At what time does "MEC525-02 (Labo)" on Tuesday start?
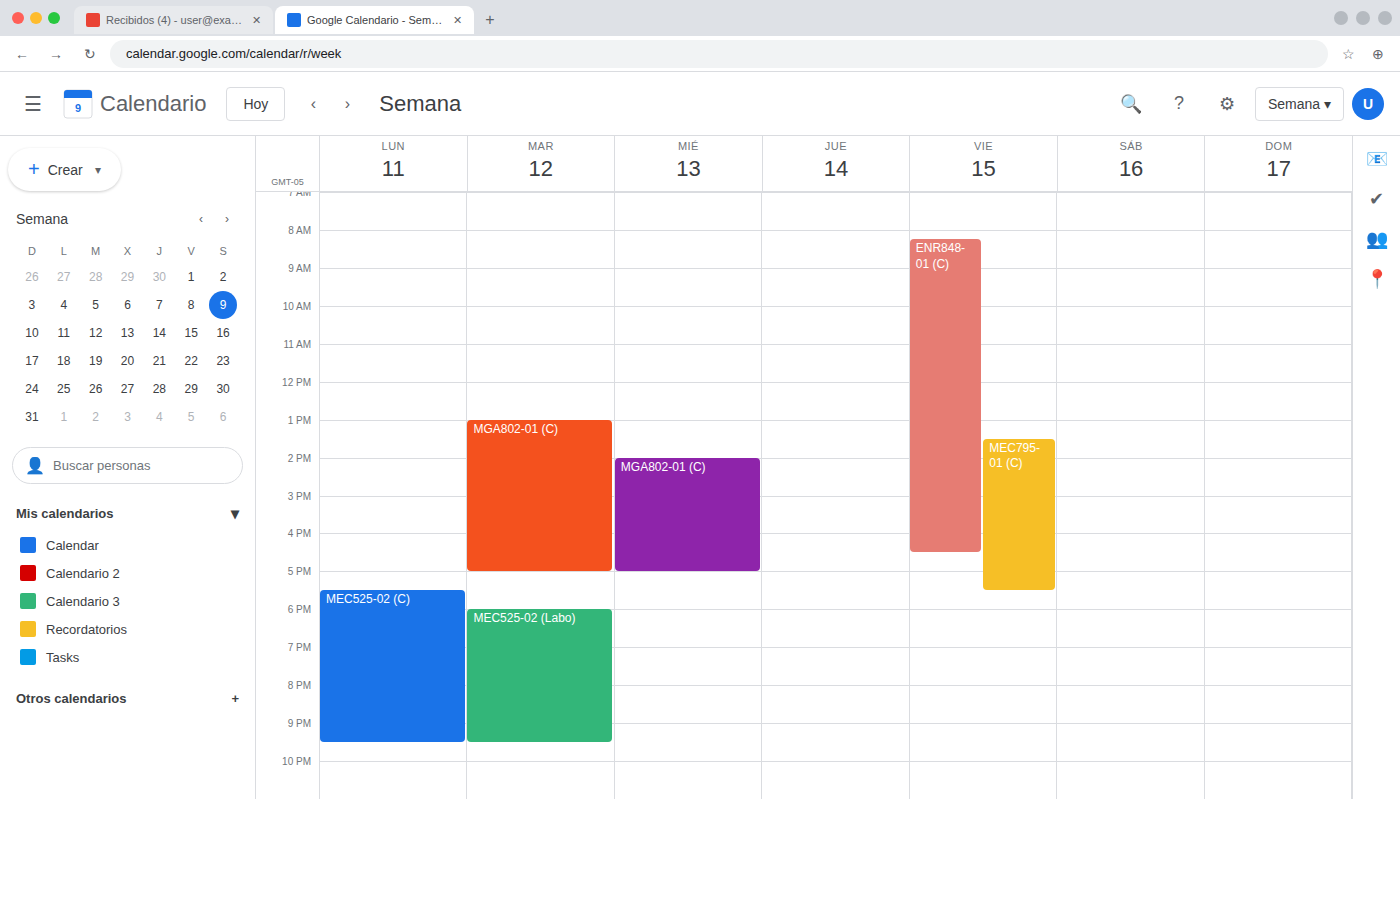
6:00 PM